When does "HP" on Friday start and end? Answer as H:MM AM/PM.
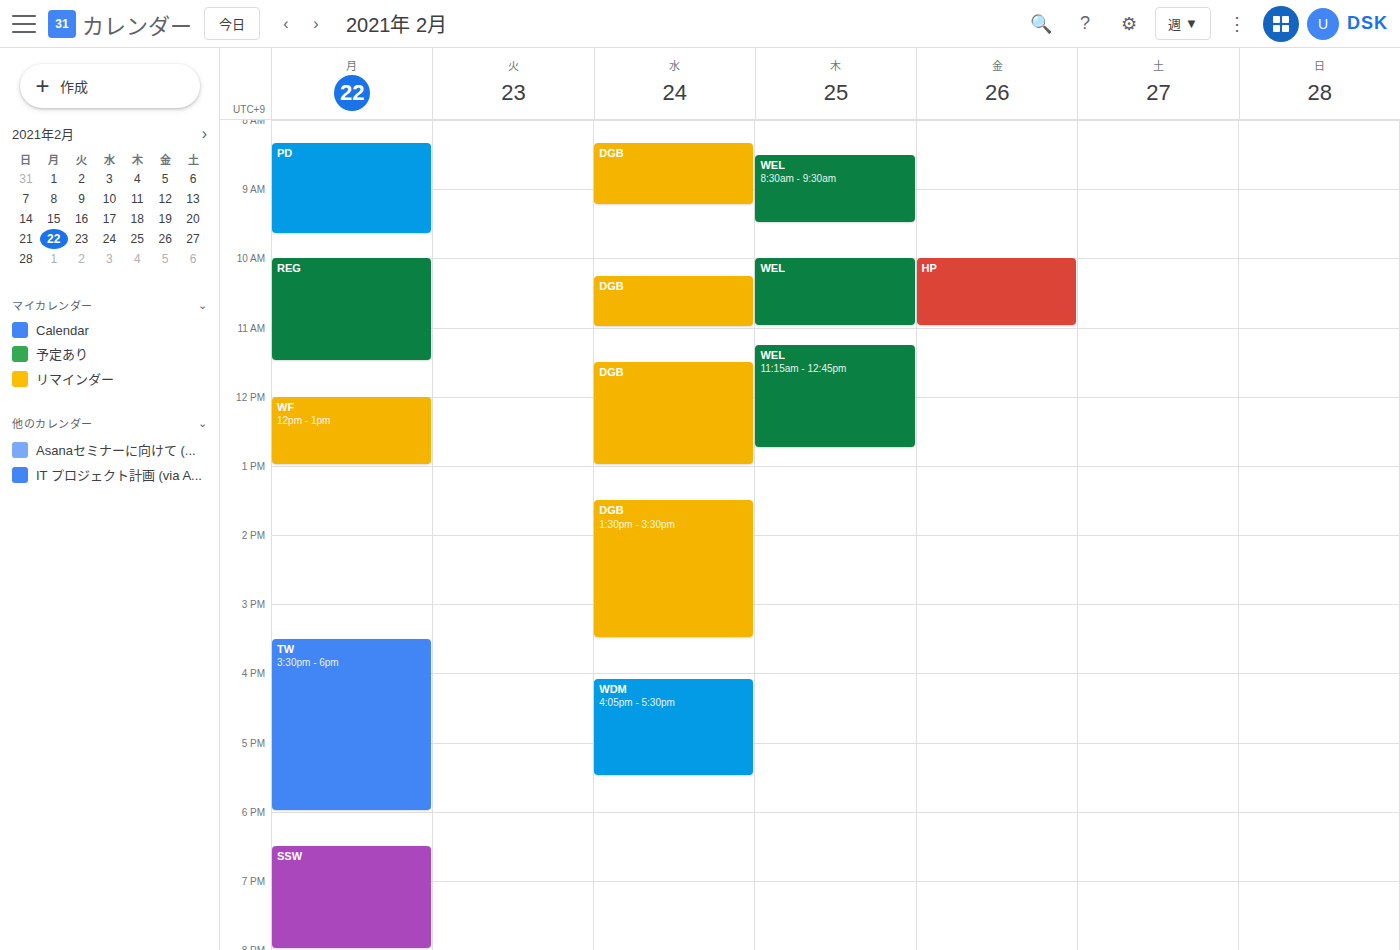
10:00 AM to 11:00 AM